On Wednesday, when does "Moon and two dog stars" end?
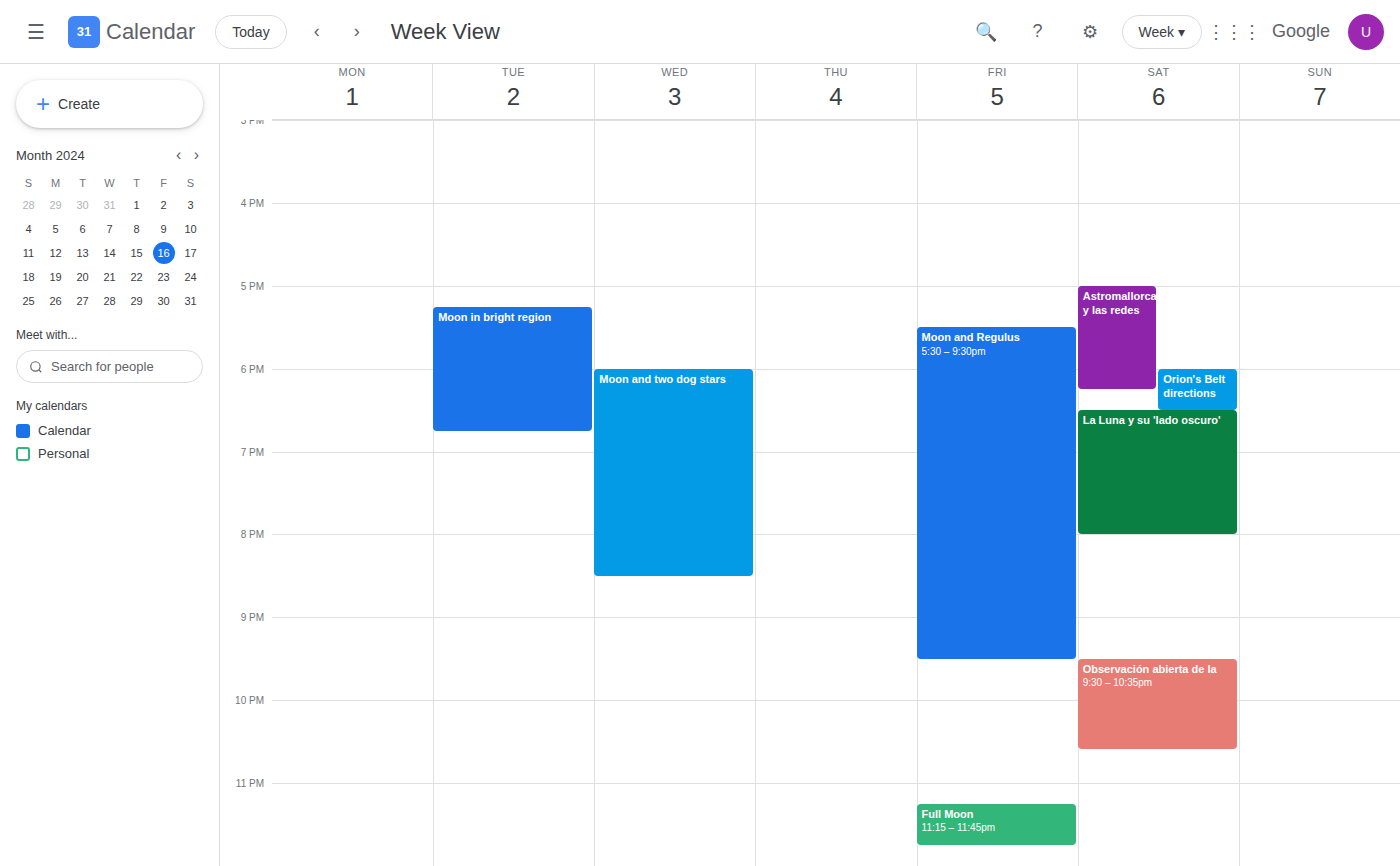
8:30 PM